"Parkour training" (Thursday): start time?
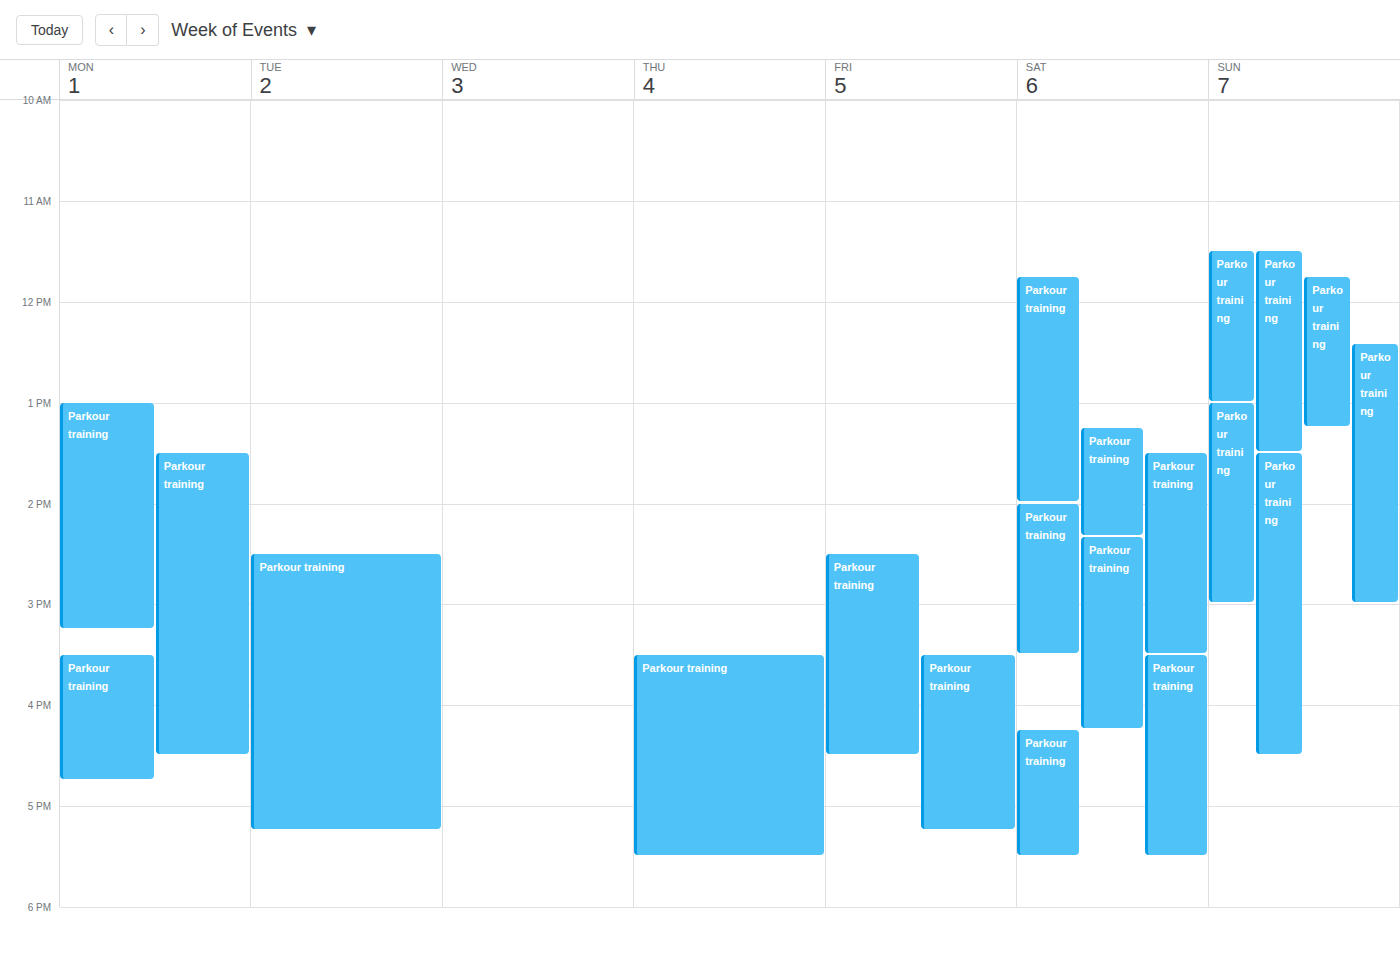
3:30 PM